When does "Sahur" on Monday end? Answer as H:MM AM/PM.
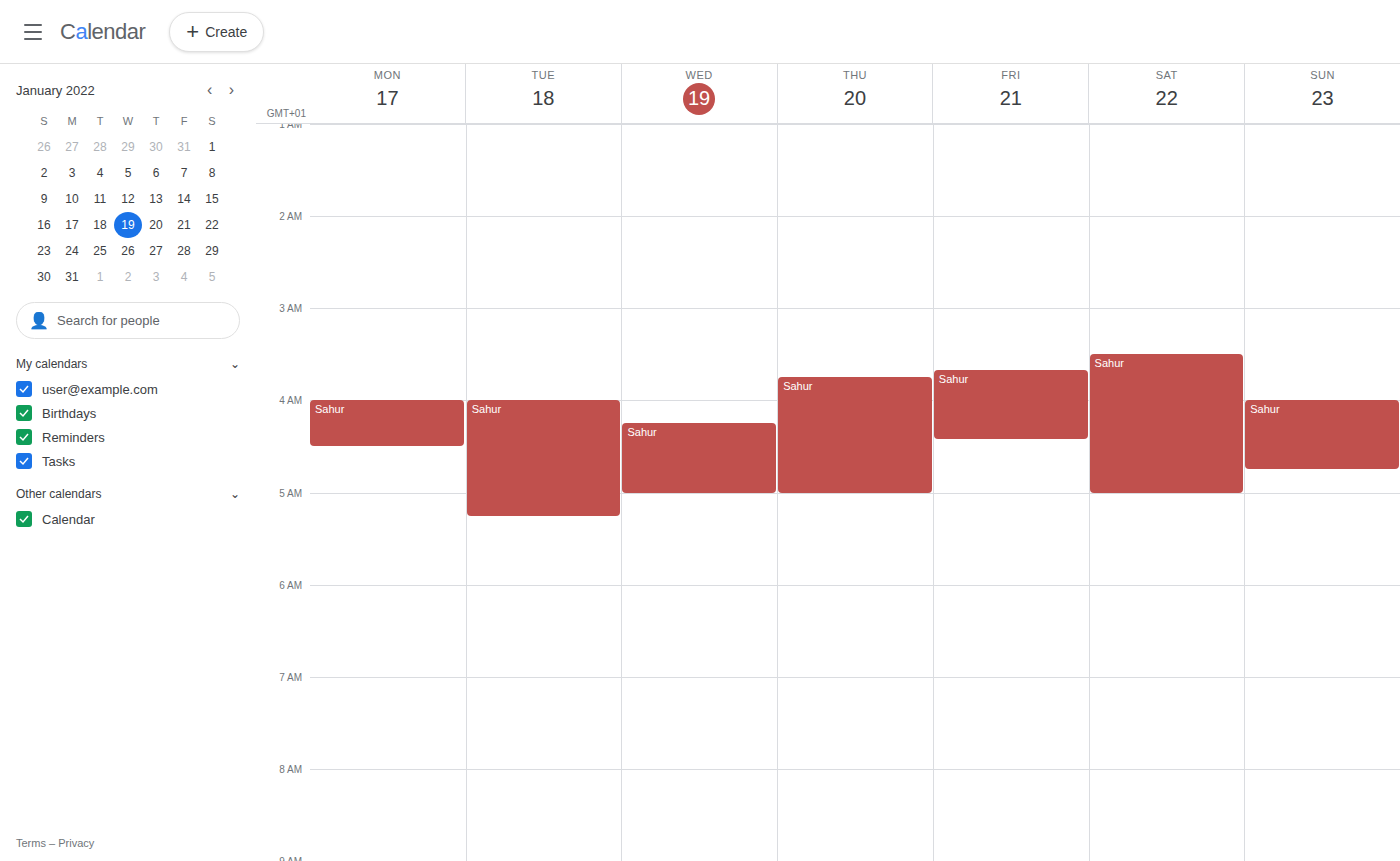
4:30 AM